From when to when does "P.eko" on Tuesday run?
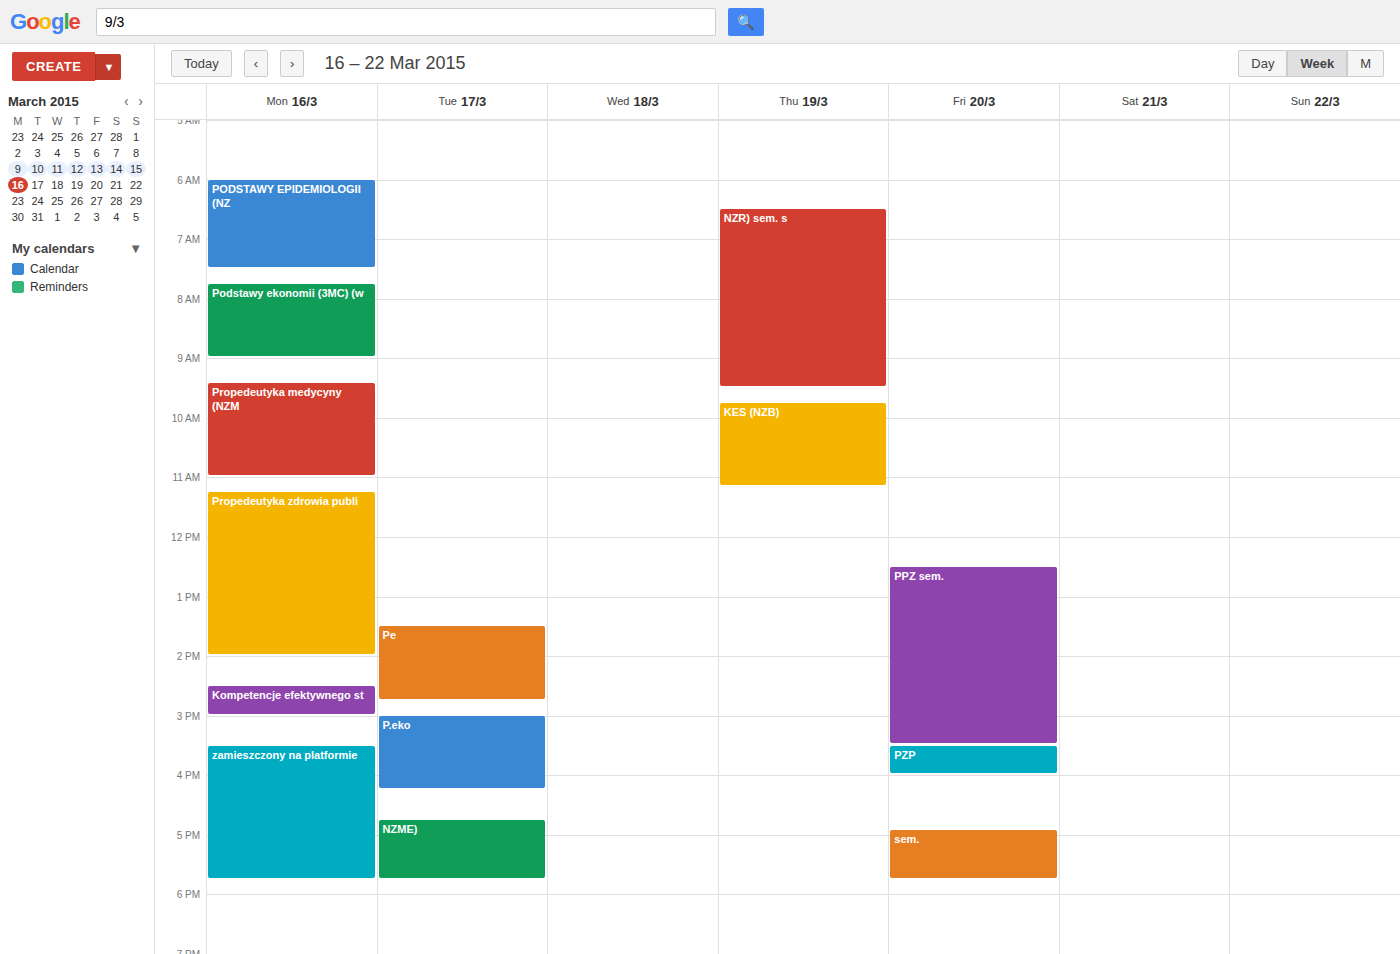
3:00 PM to 4:15 PM